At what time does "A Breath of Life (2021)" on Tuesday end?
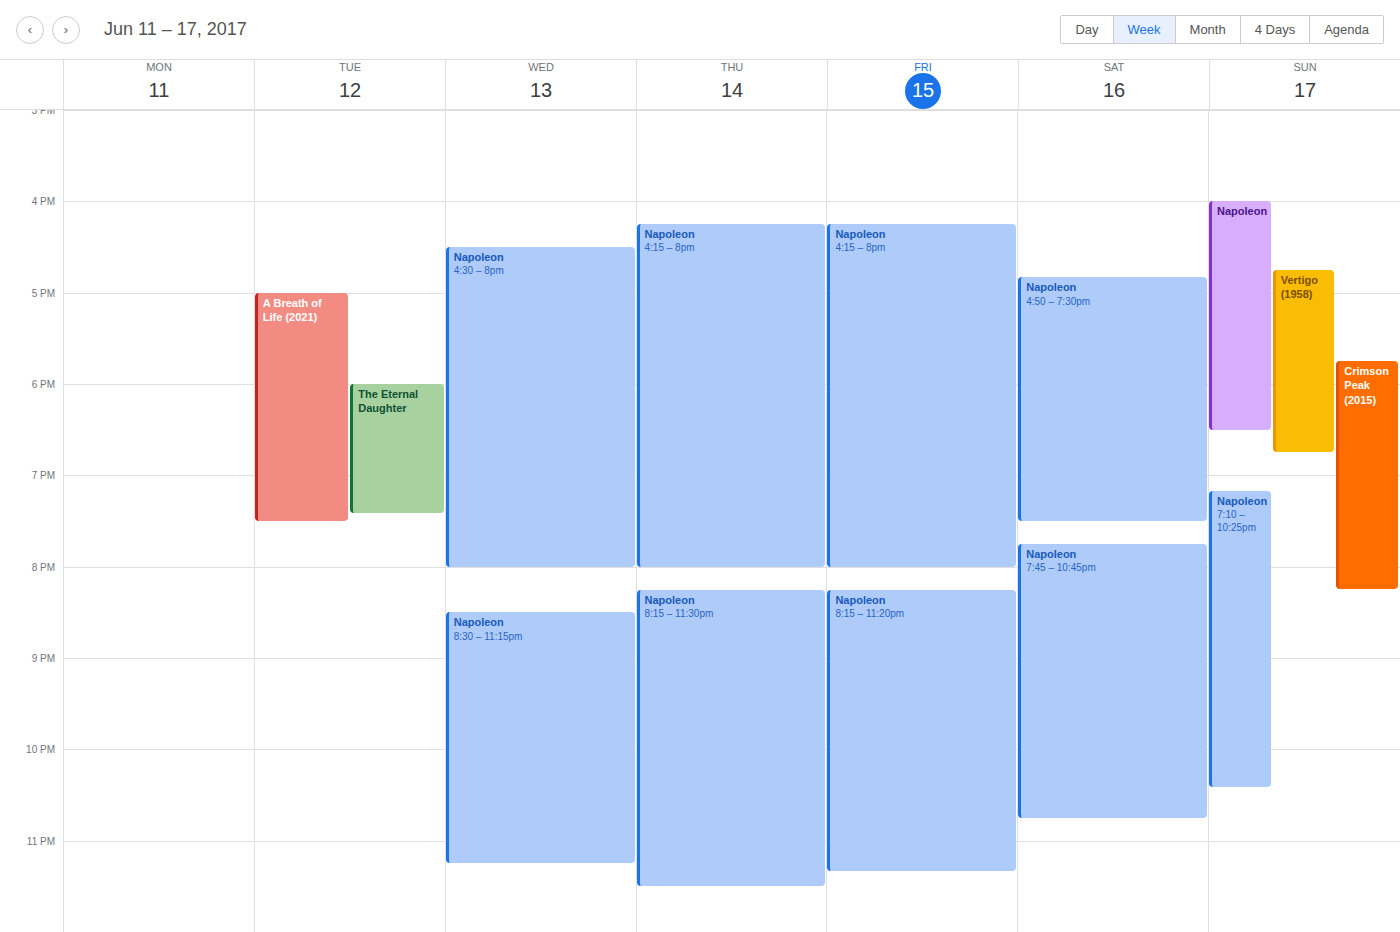
7:30 PM